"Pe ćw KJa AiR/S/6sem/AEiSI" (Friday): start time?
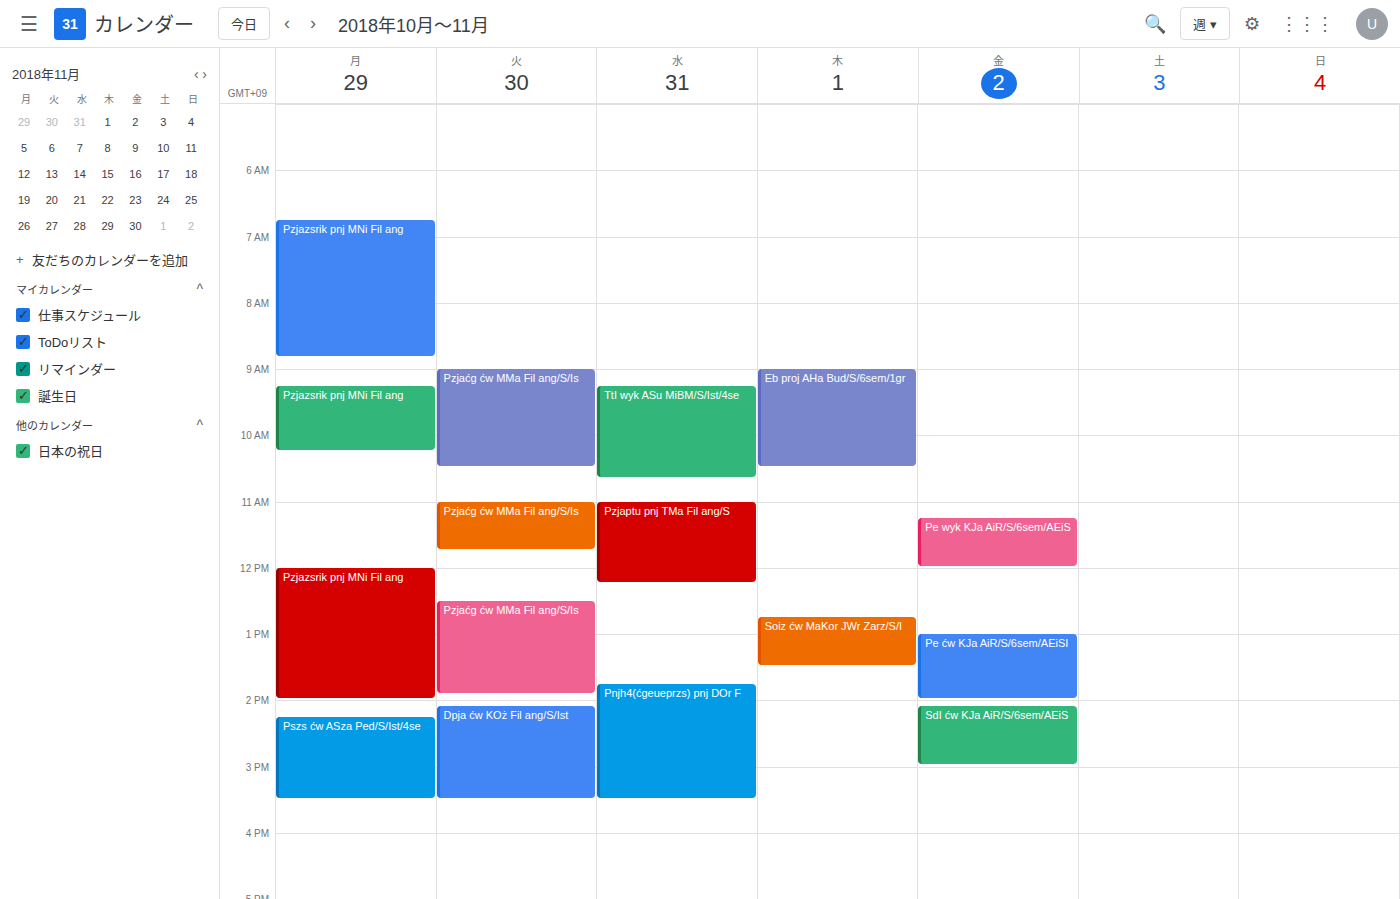
1:00 PM